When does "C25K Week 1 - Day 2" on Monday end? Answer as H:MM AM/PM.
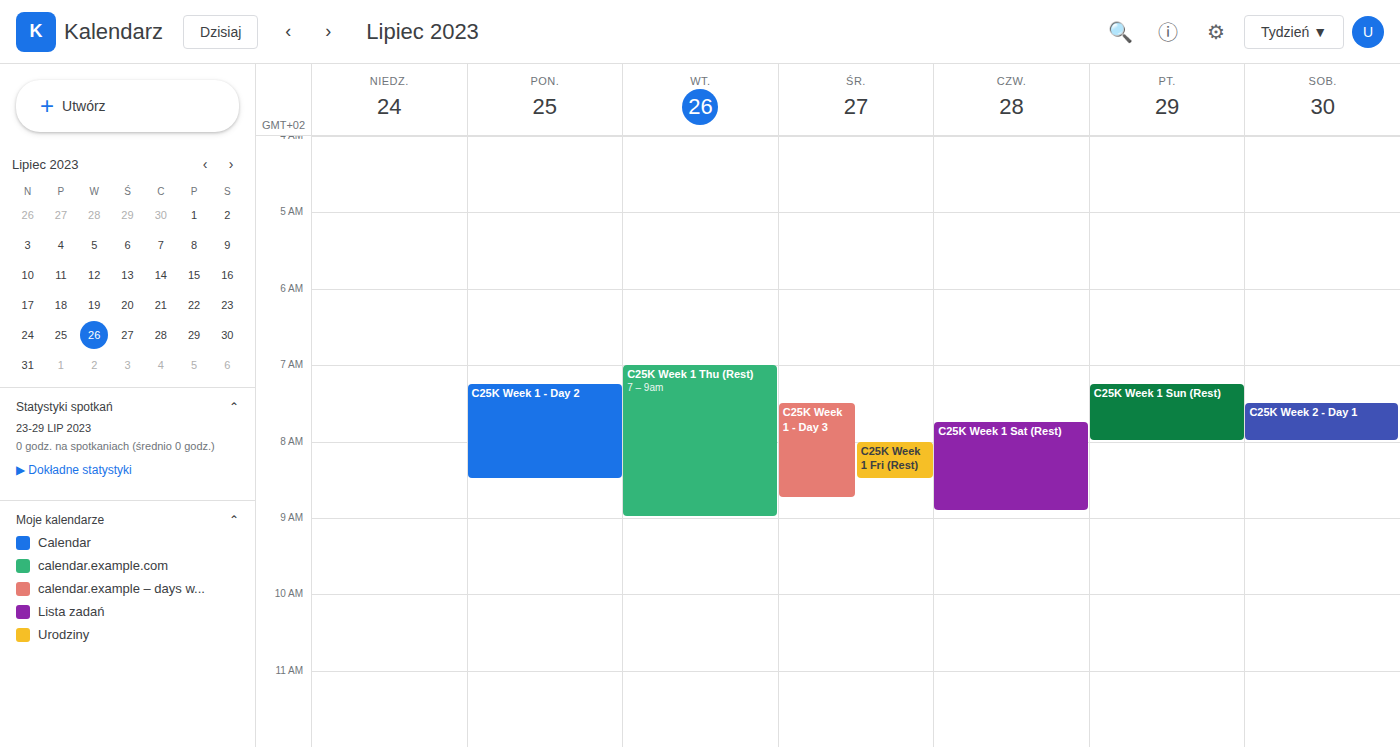
8:30 AM